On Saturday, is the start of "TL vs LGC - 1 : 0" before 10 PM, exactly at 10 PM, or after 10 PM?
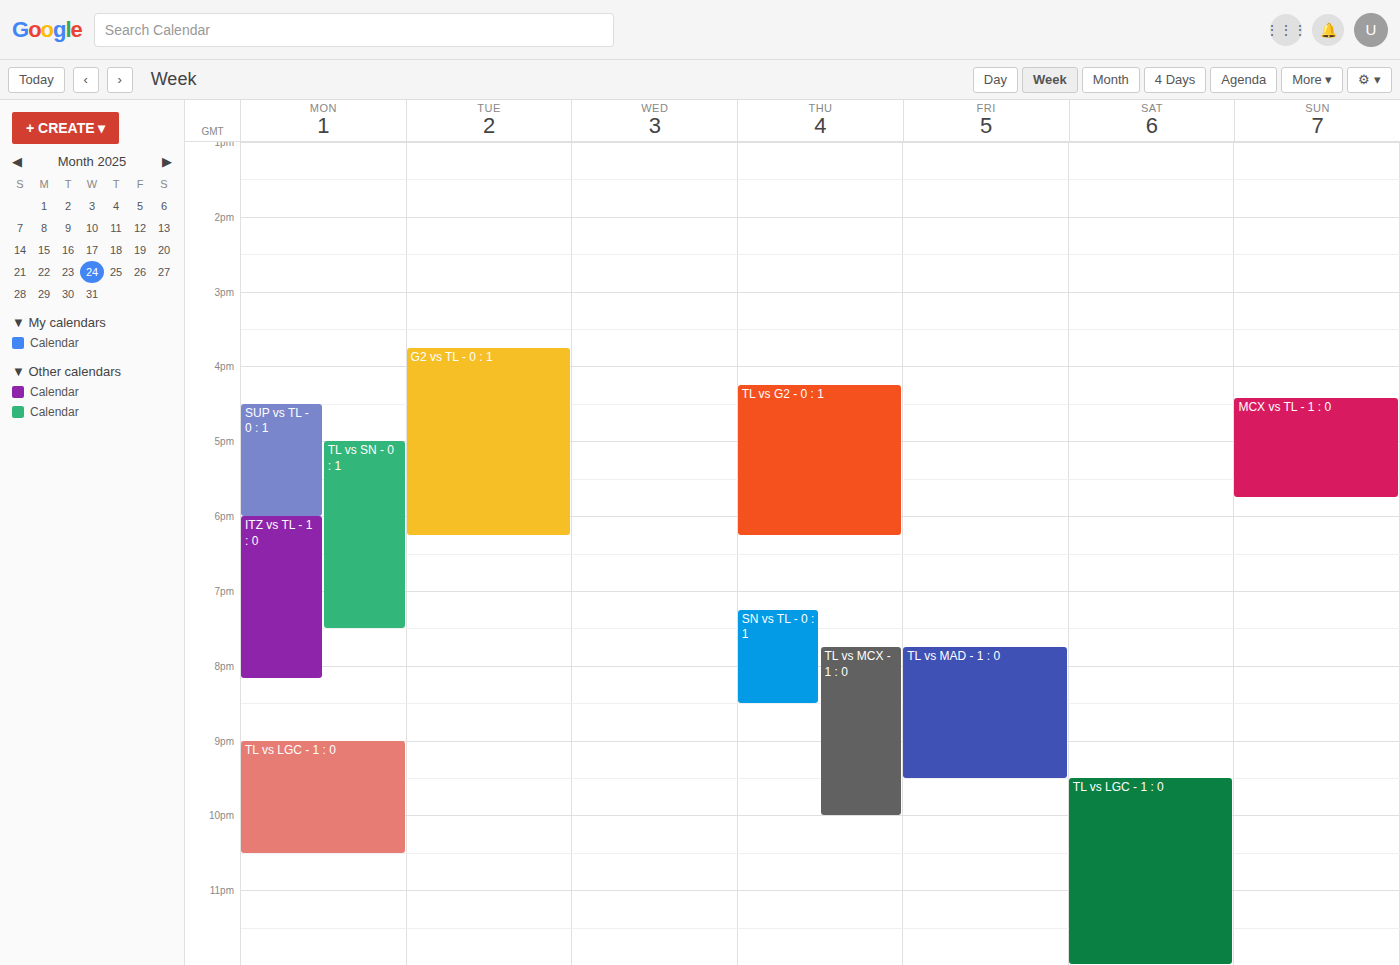
9:30 PM -- before 10 PM, 30 minutes above the 10 PM line.